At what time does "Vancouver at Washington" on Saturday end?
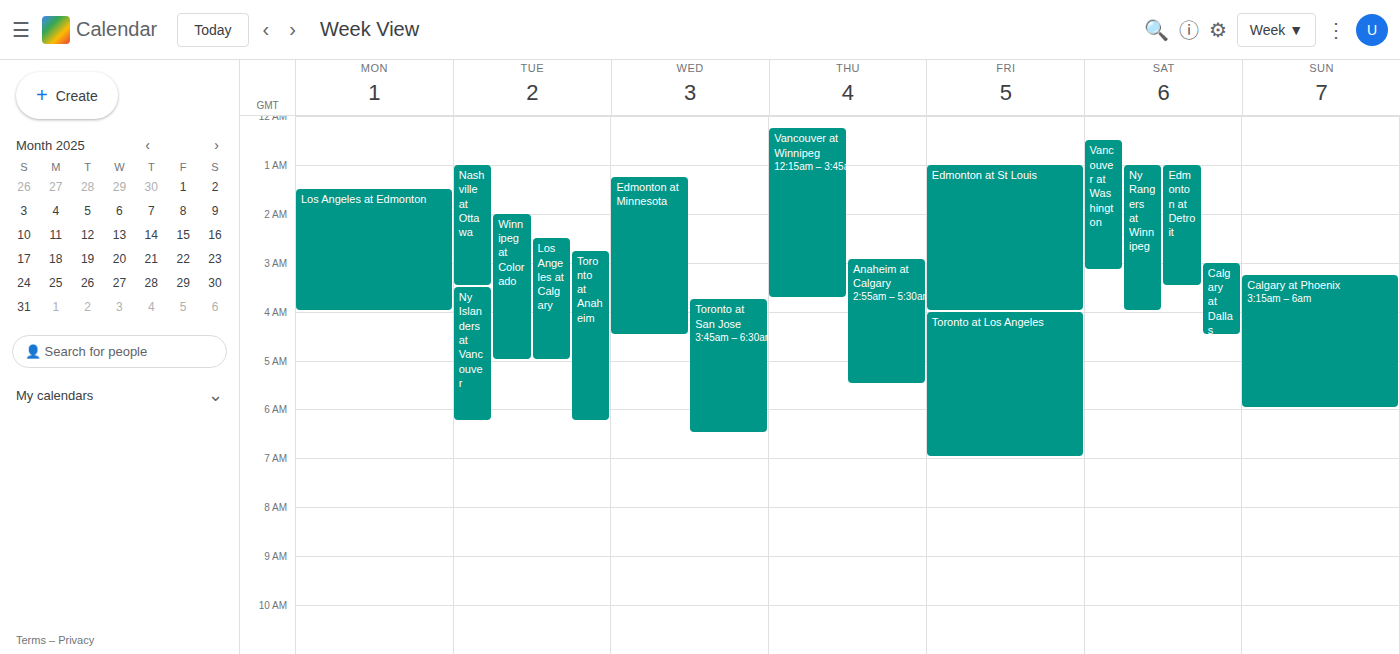
3:10 AM